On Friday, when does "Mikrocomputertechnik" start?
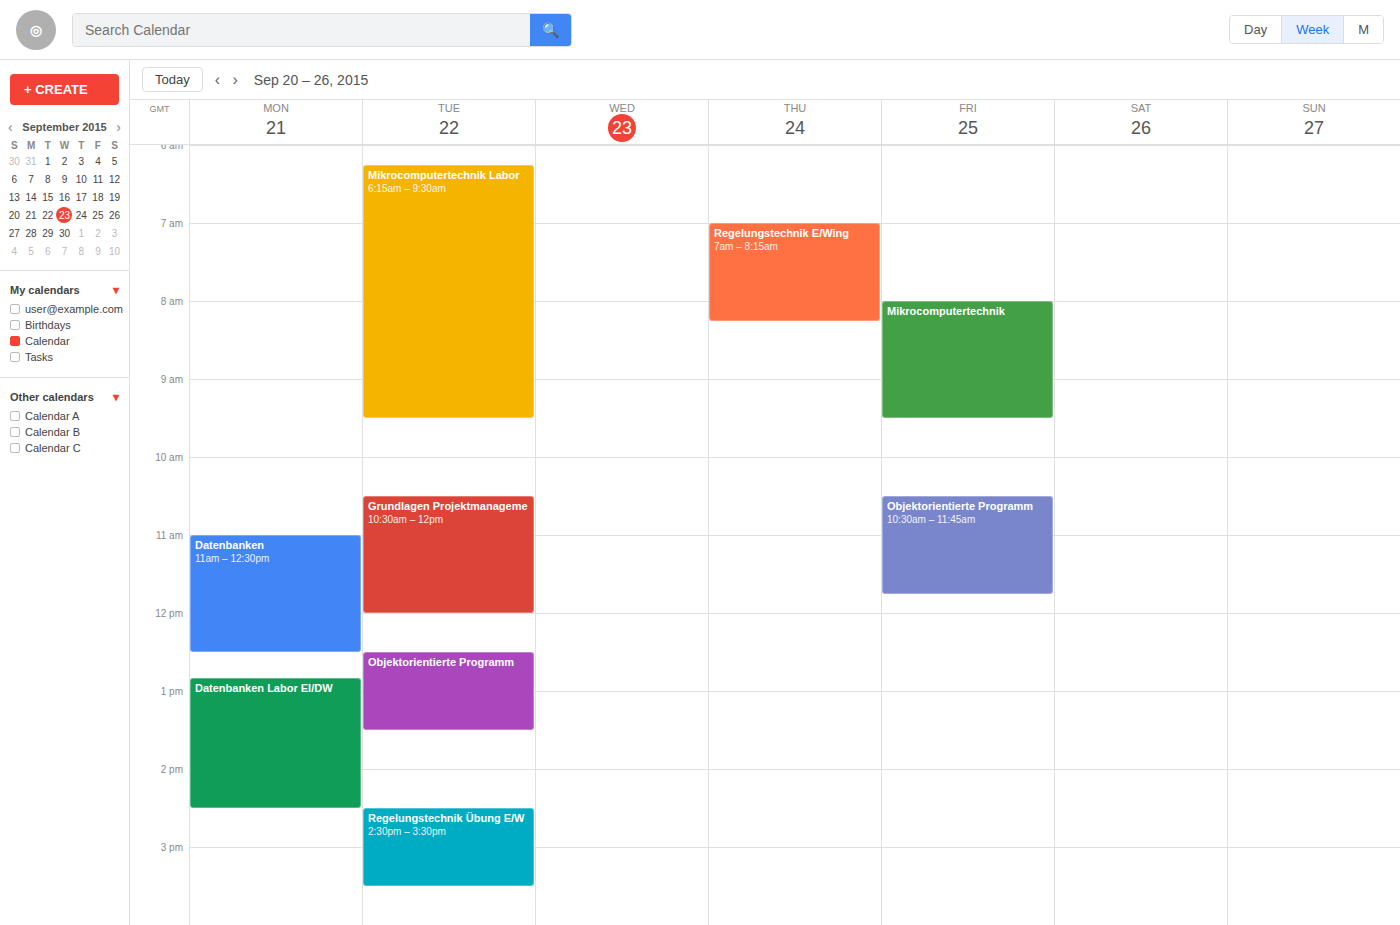
08:00